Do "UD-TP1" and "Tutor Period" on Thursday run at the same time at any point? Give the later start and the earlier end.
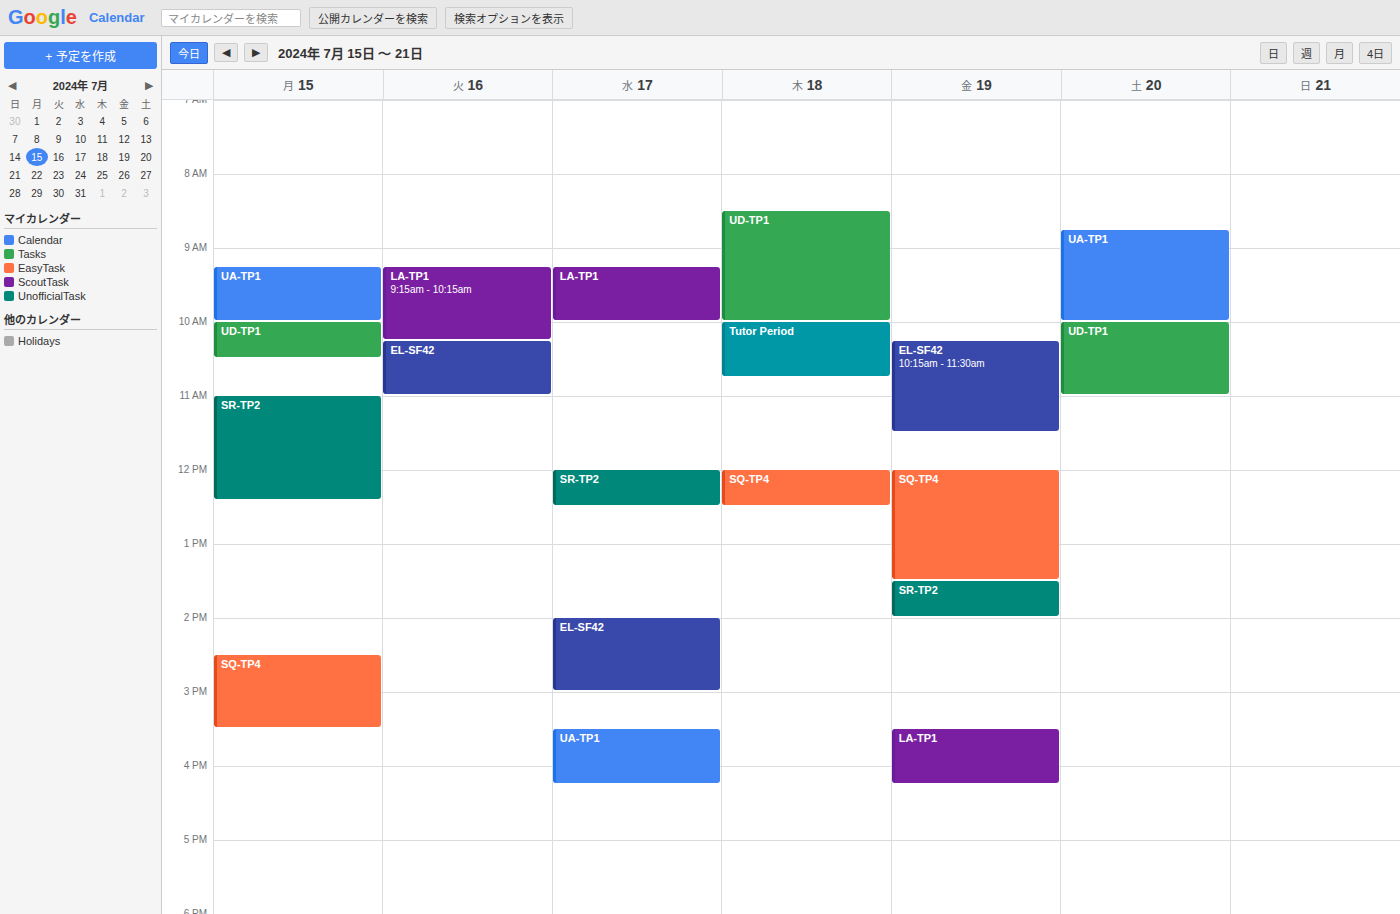
"UD-TP1" ends at 10:00 AM, exactly when "Tutor Period" starts -- they touch but do not overlap.